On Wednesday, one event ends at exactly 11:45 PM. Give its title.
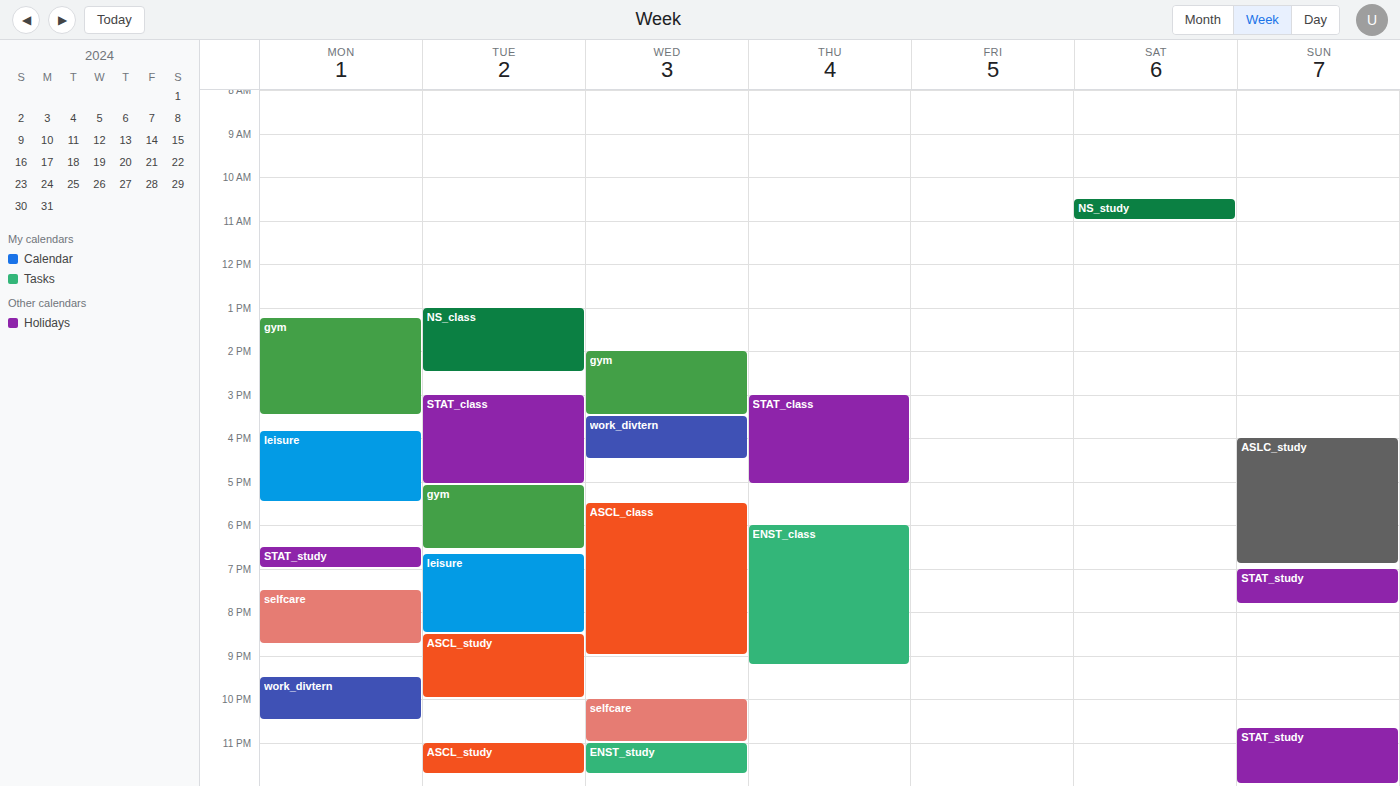
"ENST_study"